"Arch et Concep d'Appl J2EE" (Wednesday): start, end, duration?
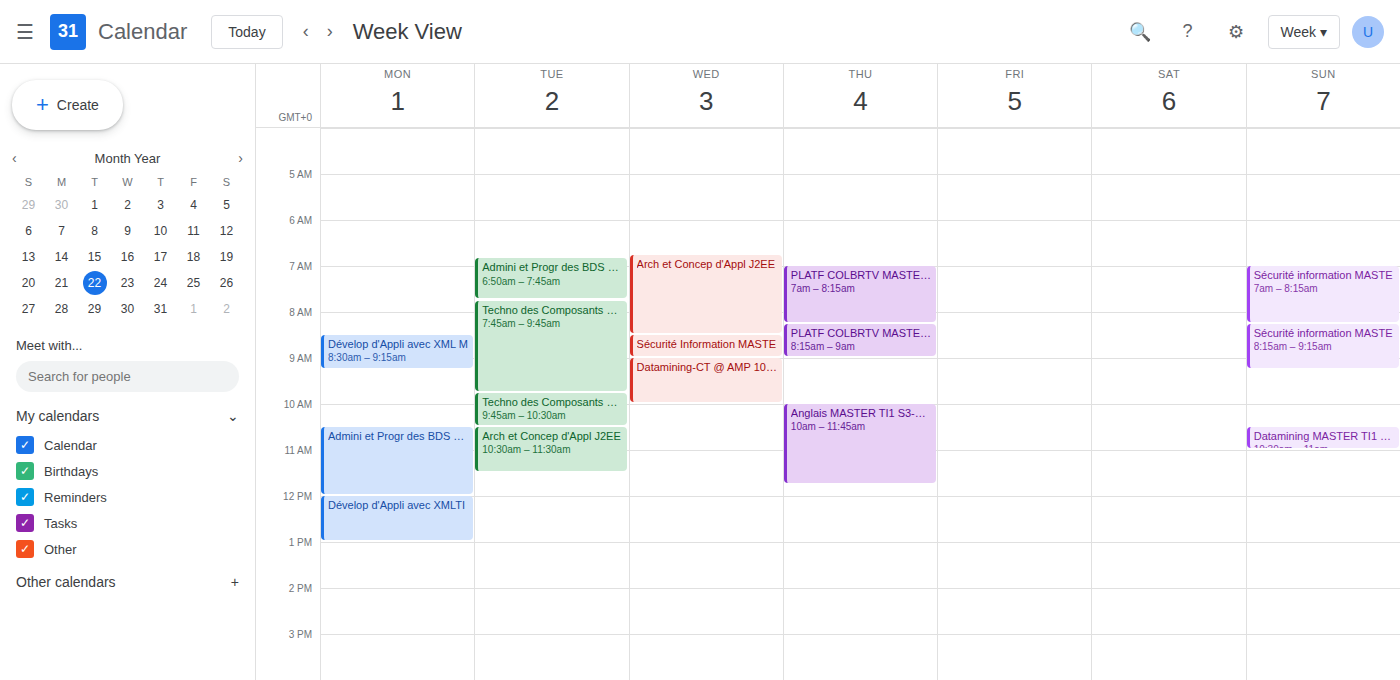
06:45 to 08:30, 1 hour 45 minutes